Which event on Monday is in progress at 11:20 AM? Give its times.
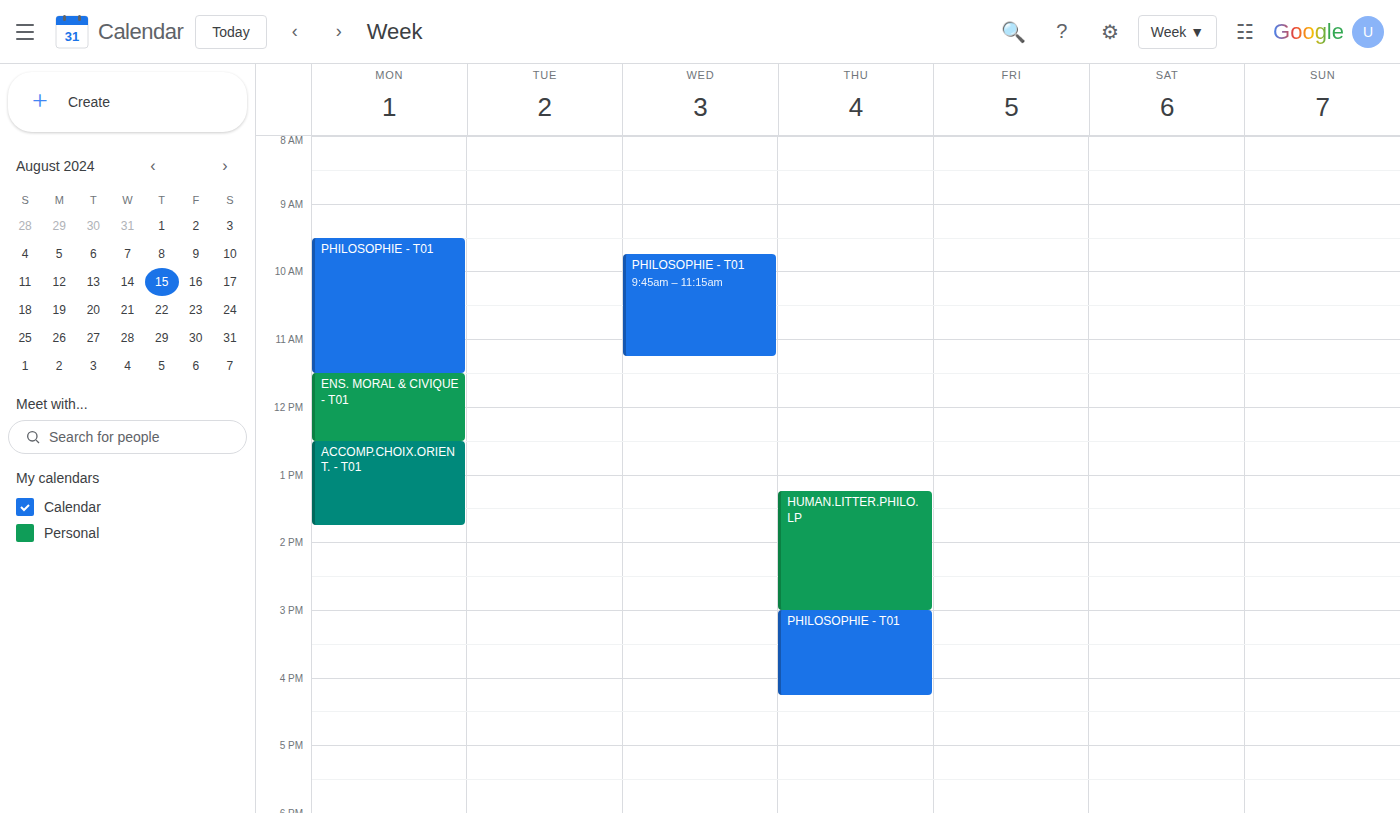
"PHILOSOPHIE - T01", 9:30 AM to 11:30 AM